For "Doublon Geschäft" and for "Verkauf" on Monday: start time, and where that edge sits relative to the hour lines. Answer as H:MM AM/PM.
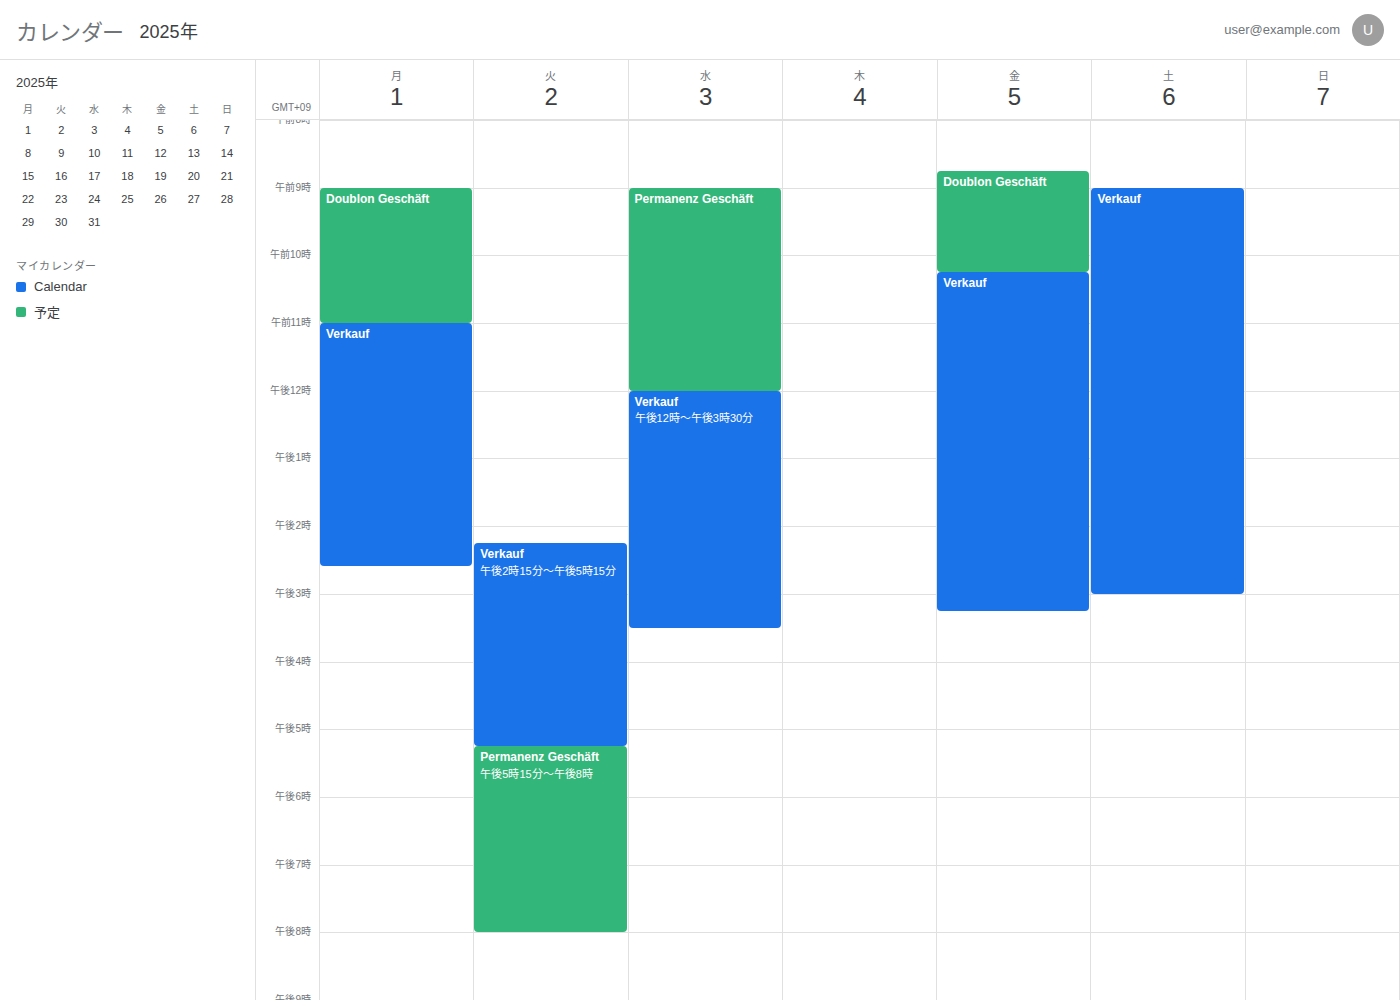
"Doublon Geschäft": 9:00 AM, exactly on the 9 AM line. "Verkauf": 11:00 AM, exactly on the 11 AM line.